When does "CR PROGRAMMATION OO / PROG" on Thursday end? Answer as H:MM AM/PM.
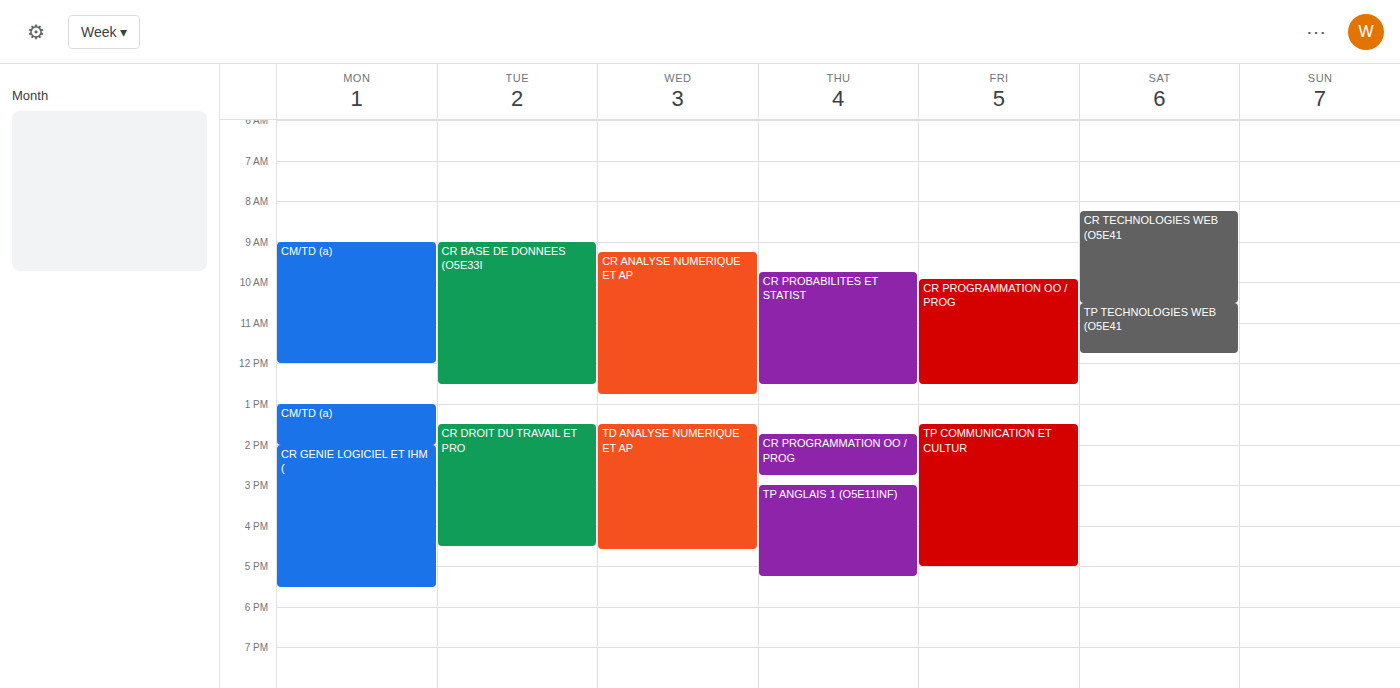
2:45 PM